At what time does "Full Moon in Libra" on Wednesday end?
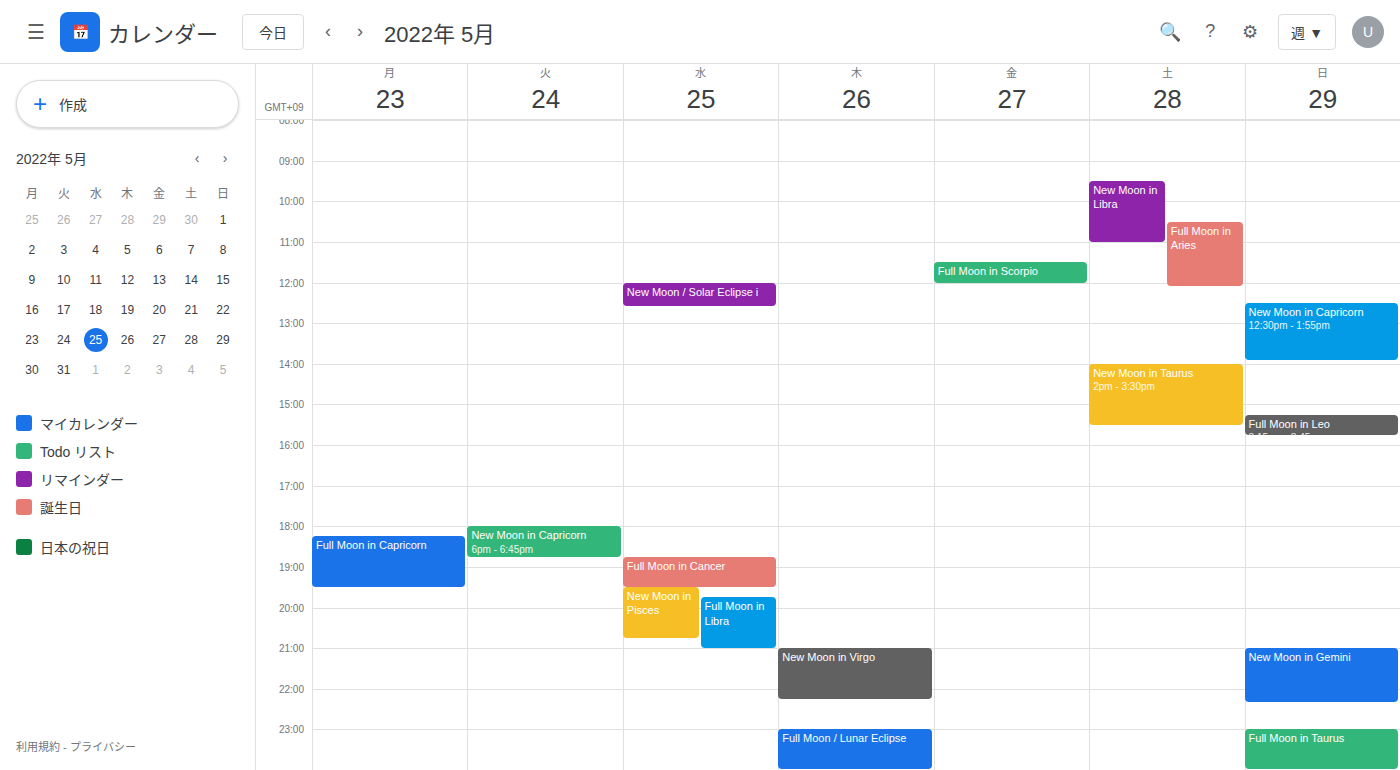
9:00 PM